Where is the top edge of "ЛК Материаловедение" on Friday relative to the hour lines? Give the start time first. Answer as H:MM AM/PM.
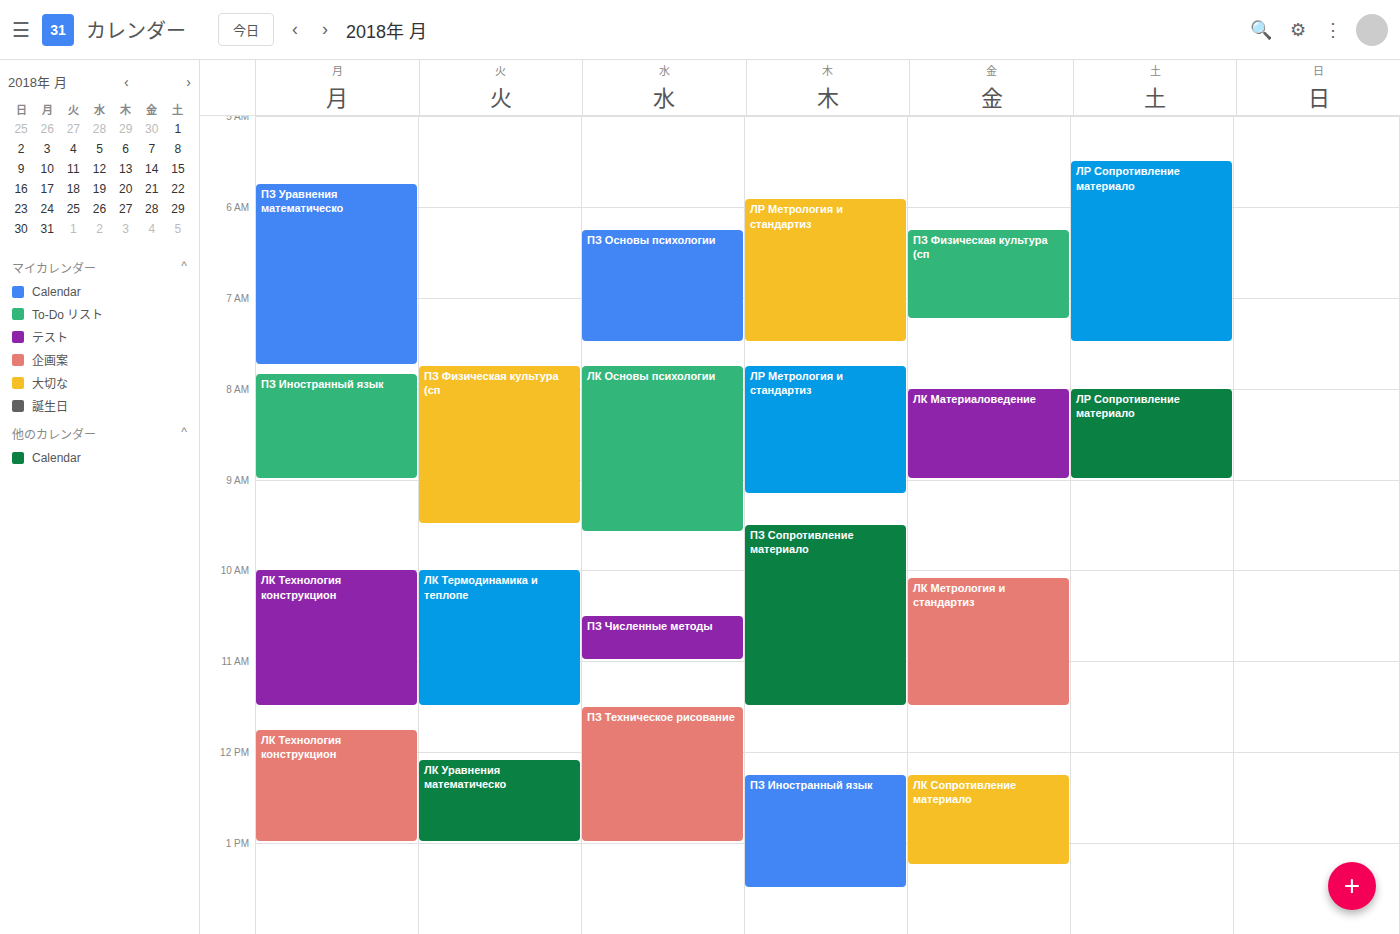
8:00 AM -- exactly on the 8 AM line.